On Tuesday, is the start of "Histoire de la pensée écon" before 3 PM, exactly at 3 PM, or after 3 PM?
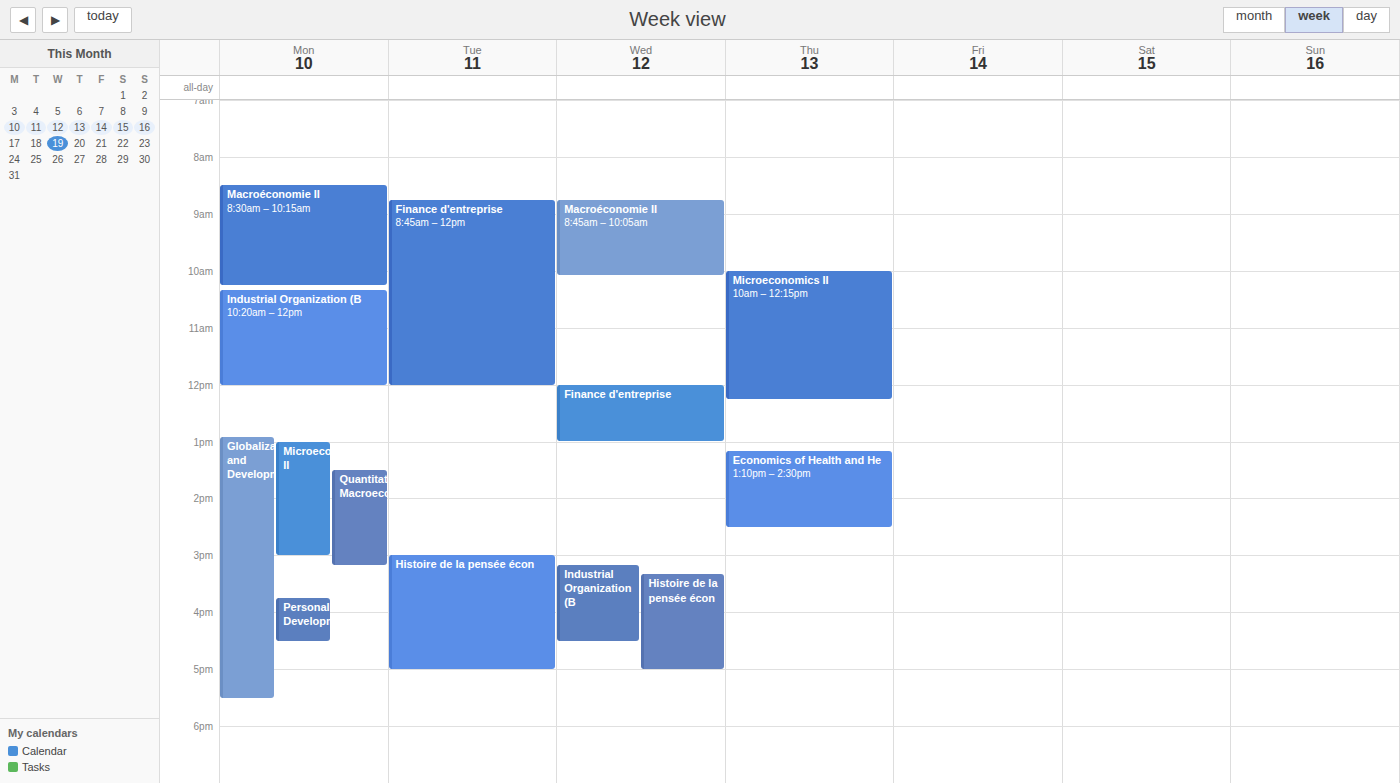
3:00 PM -- exactly at 3 PM, on the 3 PM line.